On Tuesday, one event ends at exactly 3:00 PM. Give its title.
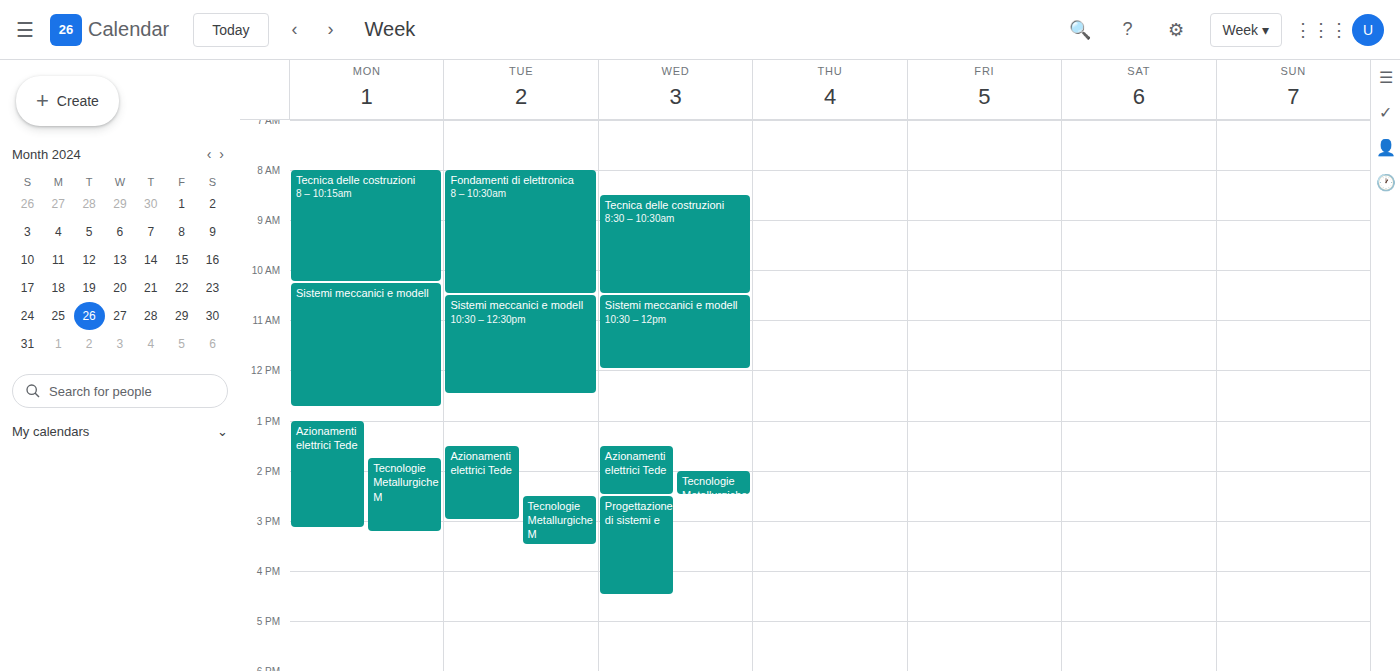
"Azionamenti elettrici Tede"